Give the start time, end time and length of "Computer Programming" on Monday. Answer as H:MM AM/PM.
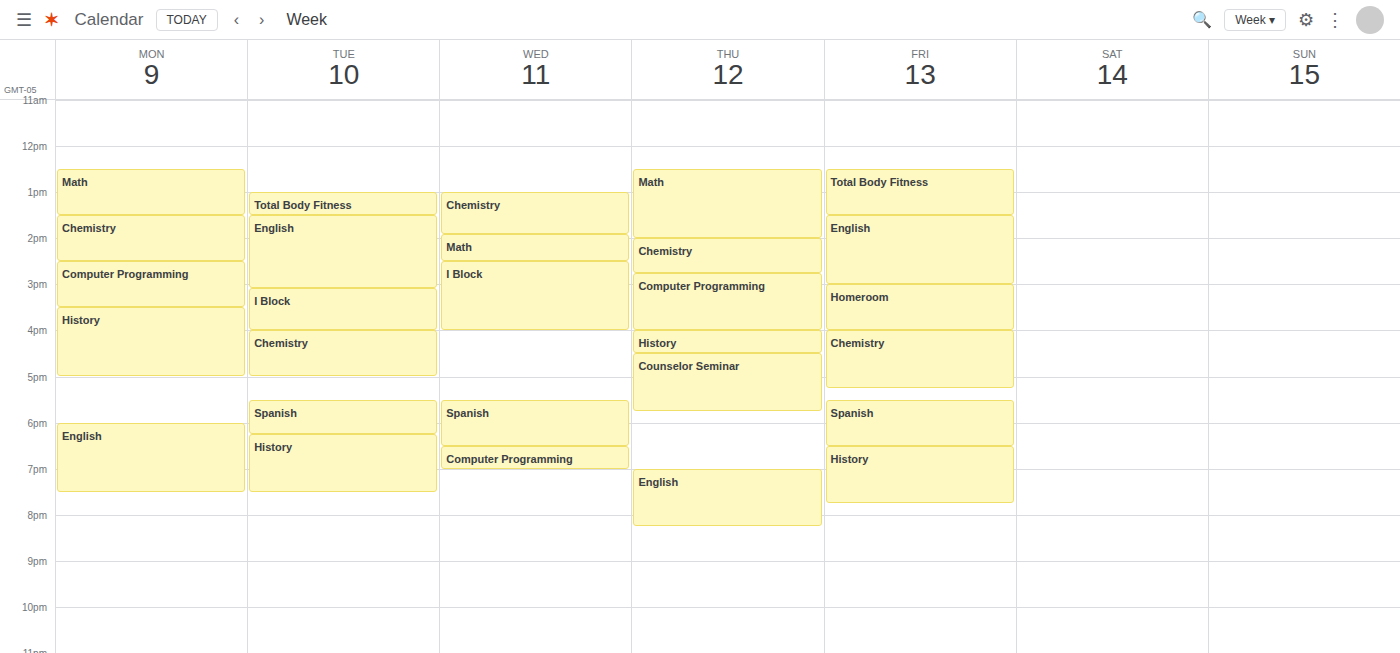
2:30 PM to 3:30 PM, 1 hour